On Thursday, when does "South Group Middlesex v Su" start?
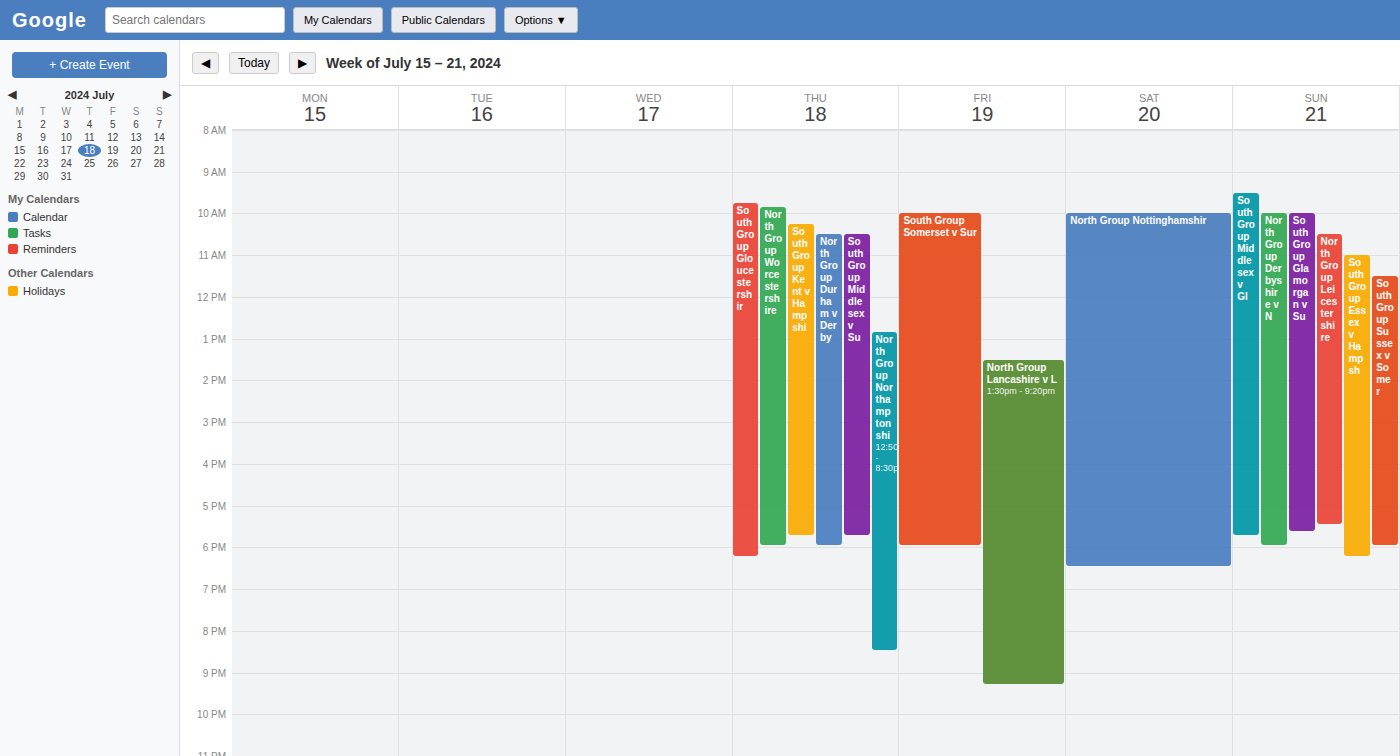
10:30 AM